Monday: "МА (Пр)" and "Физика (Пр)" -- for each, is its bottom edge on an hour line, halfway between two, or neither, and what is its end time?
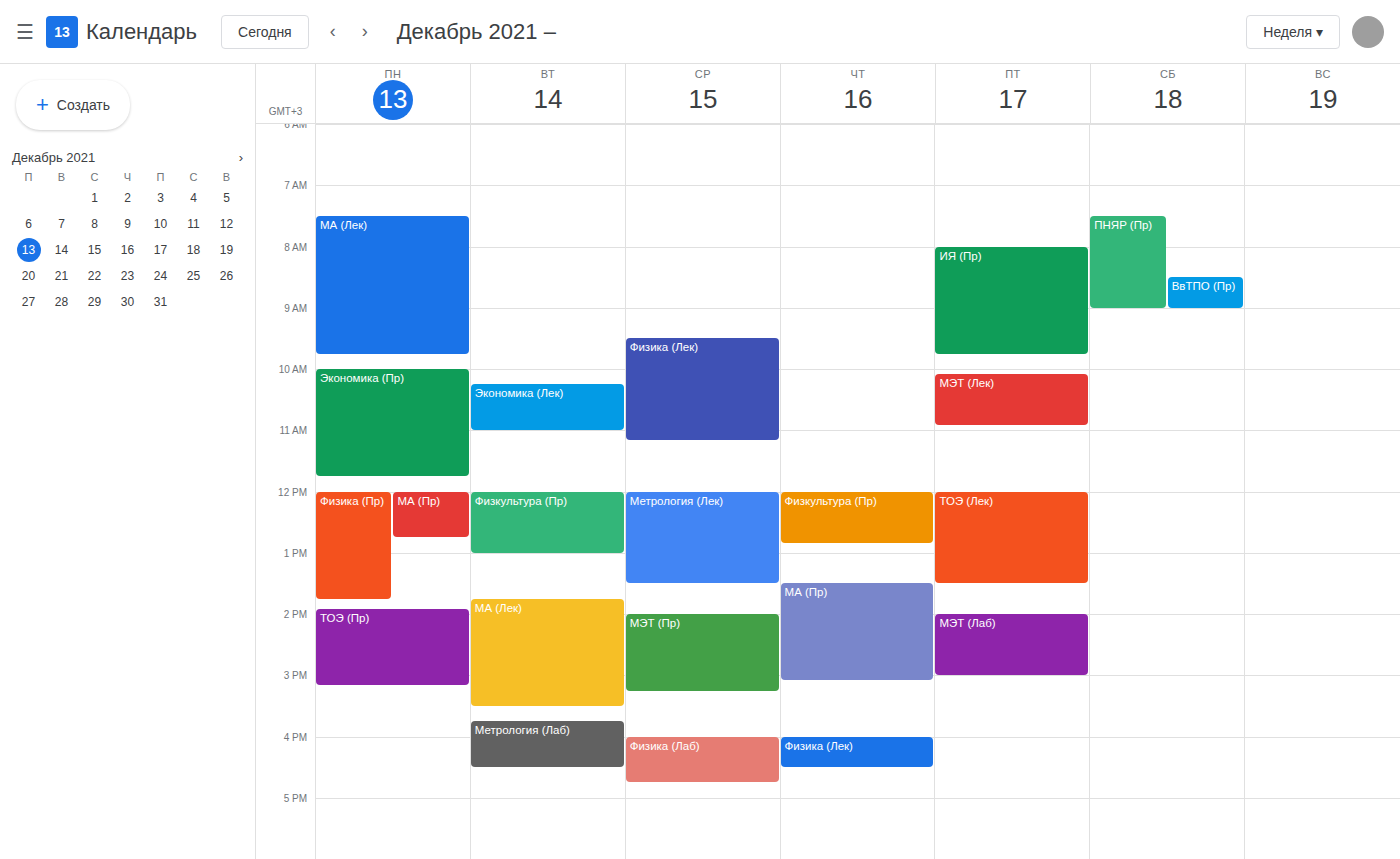
"МА (Пр)": 12:45 PM, neither: three quarters of the way from the 12 PM line to the 1 PM line. "Физика (Пр)": 1:45 PM, neither: three quarters of the way from the 1 PM line to the 2 PM line.